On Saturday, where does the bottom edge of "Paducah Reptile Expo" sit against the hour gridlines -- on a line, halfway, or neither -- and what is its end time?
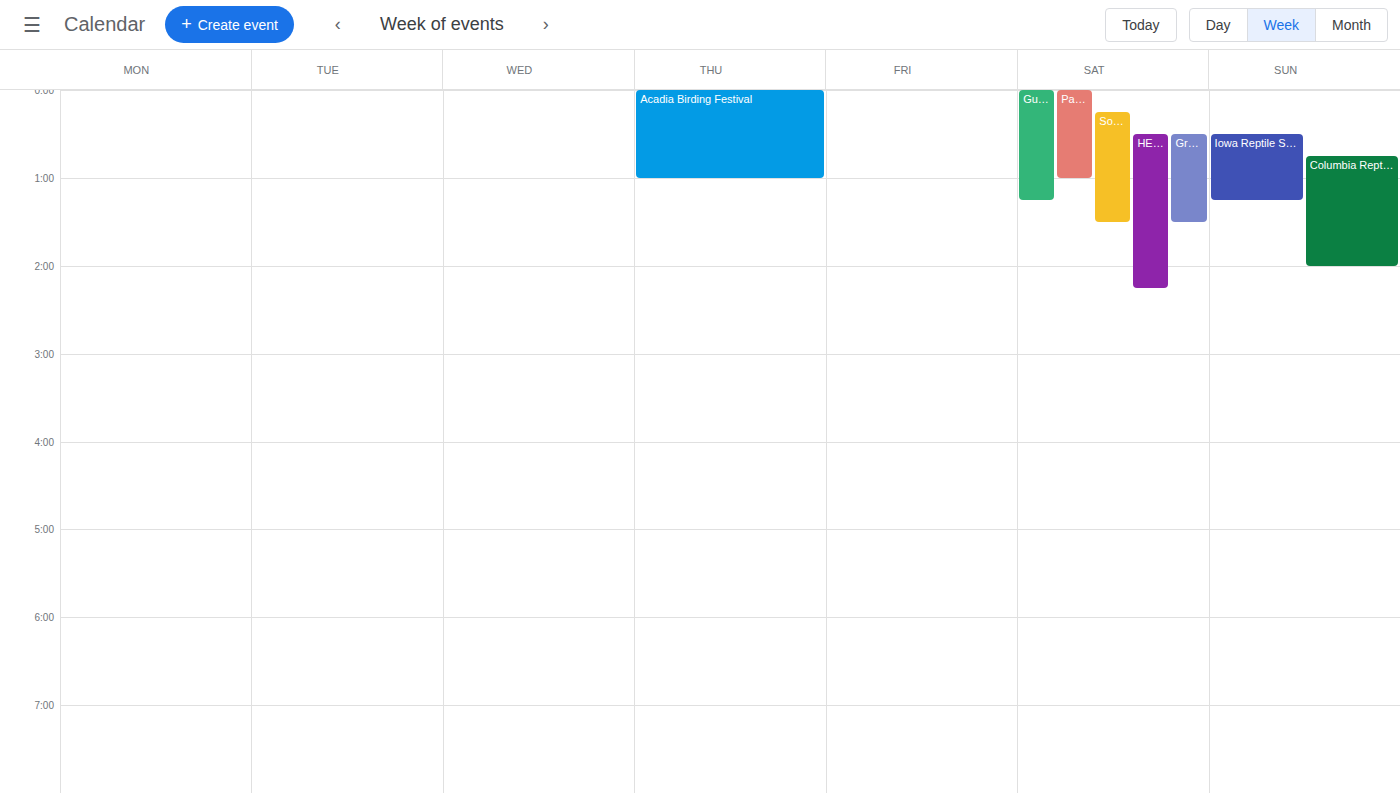
1:00 AM -- exactly on the 1 AM line.